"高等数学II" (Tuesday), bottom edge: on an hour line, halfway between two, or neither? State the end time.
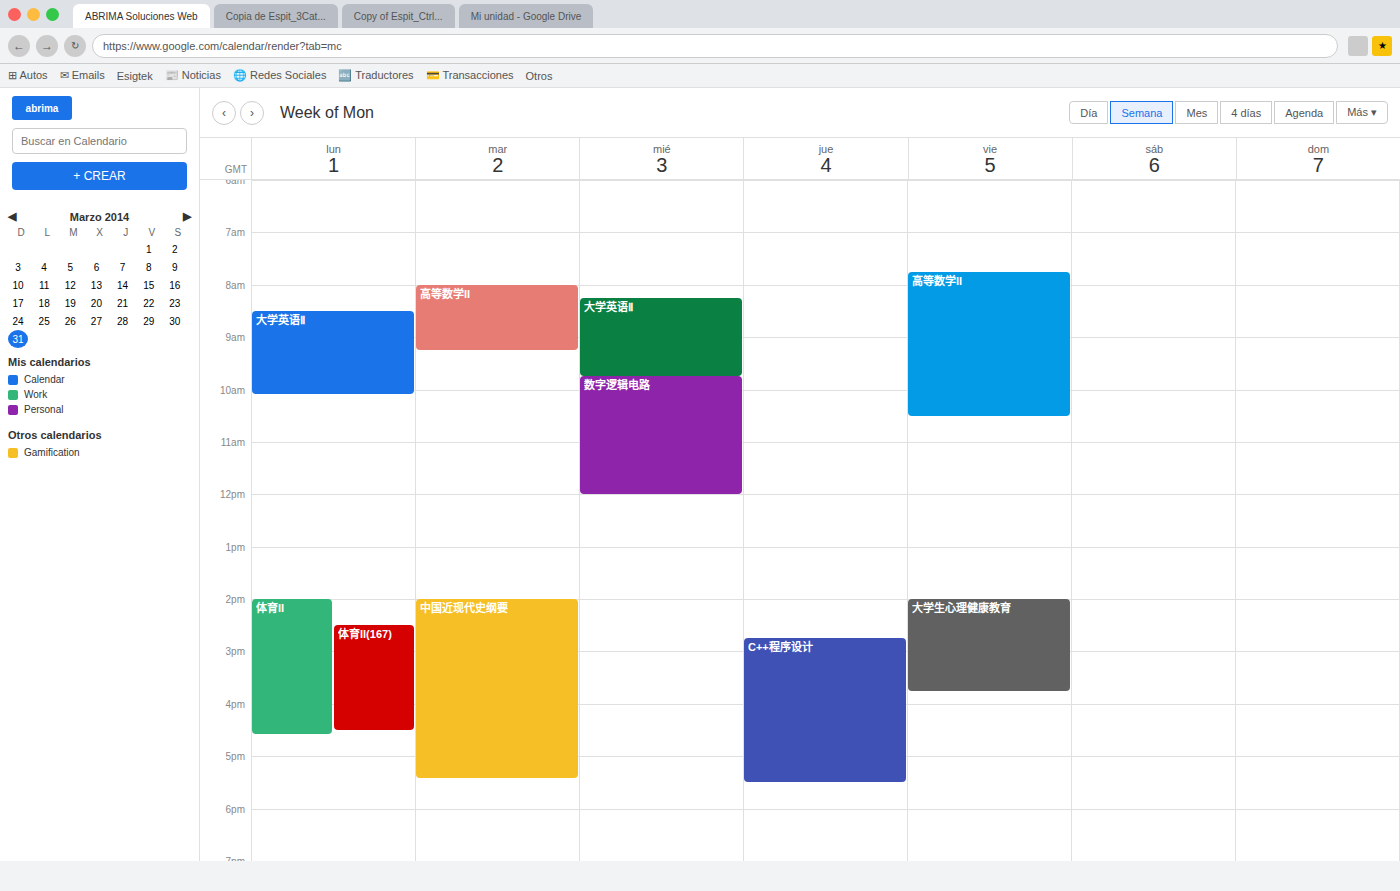
9:15 AM -- neither: a quarter of the way from the 9 AM line to the 10 AM line.